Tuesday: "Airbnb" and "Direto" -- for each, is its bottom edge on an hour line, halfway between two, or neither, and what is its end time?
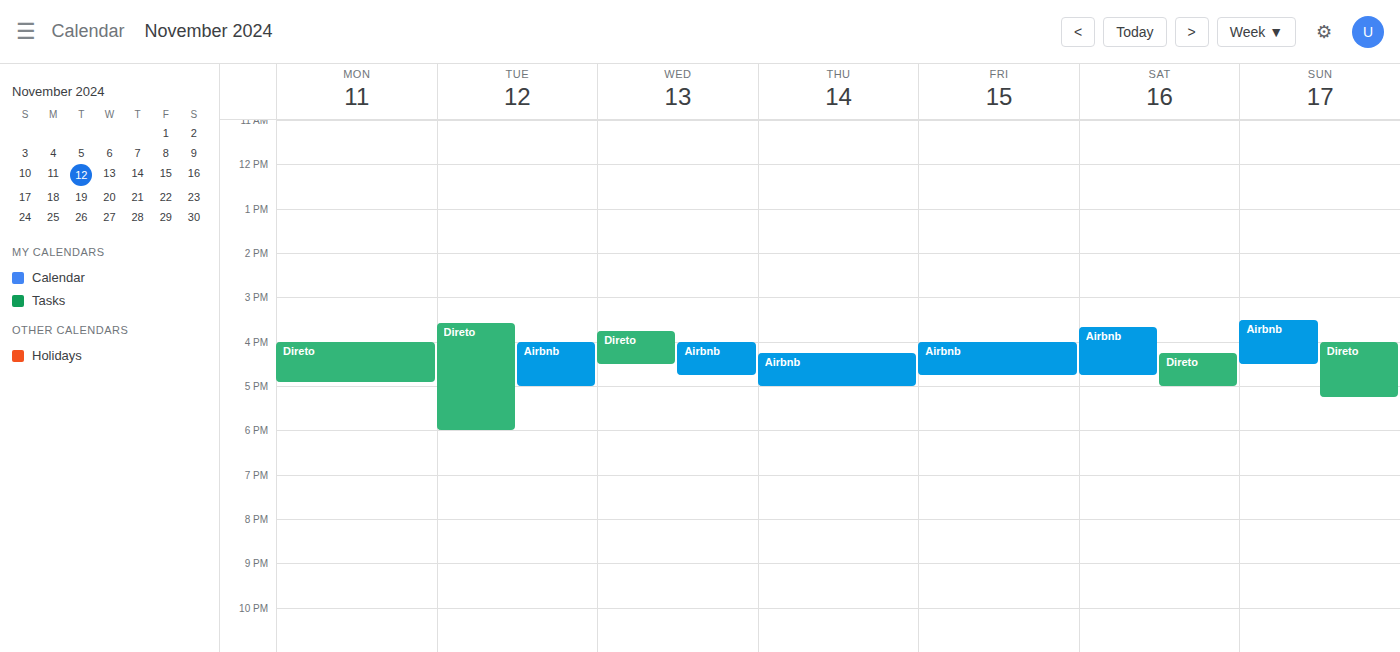
"Airbnb": 5:00 PM, exactly on the 5 PM line. "Direto": 6:00 PM, exactly on the 6 PM line.